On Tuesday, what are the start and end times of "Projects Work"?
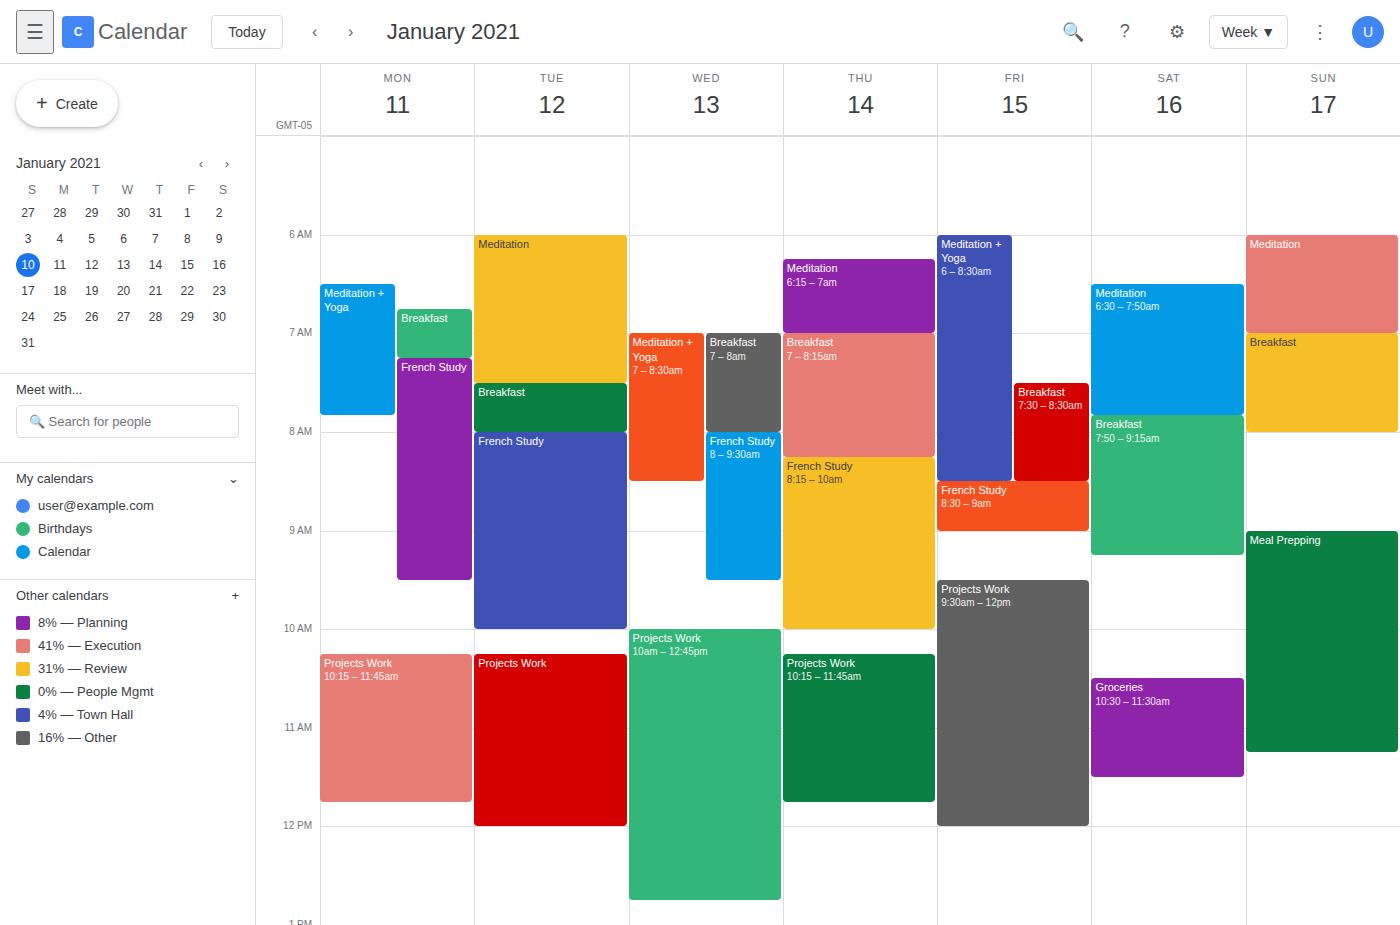
10:15 AM to 12:00 PM